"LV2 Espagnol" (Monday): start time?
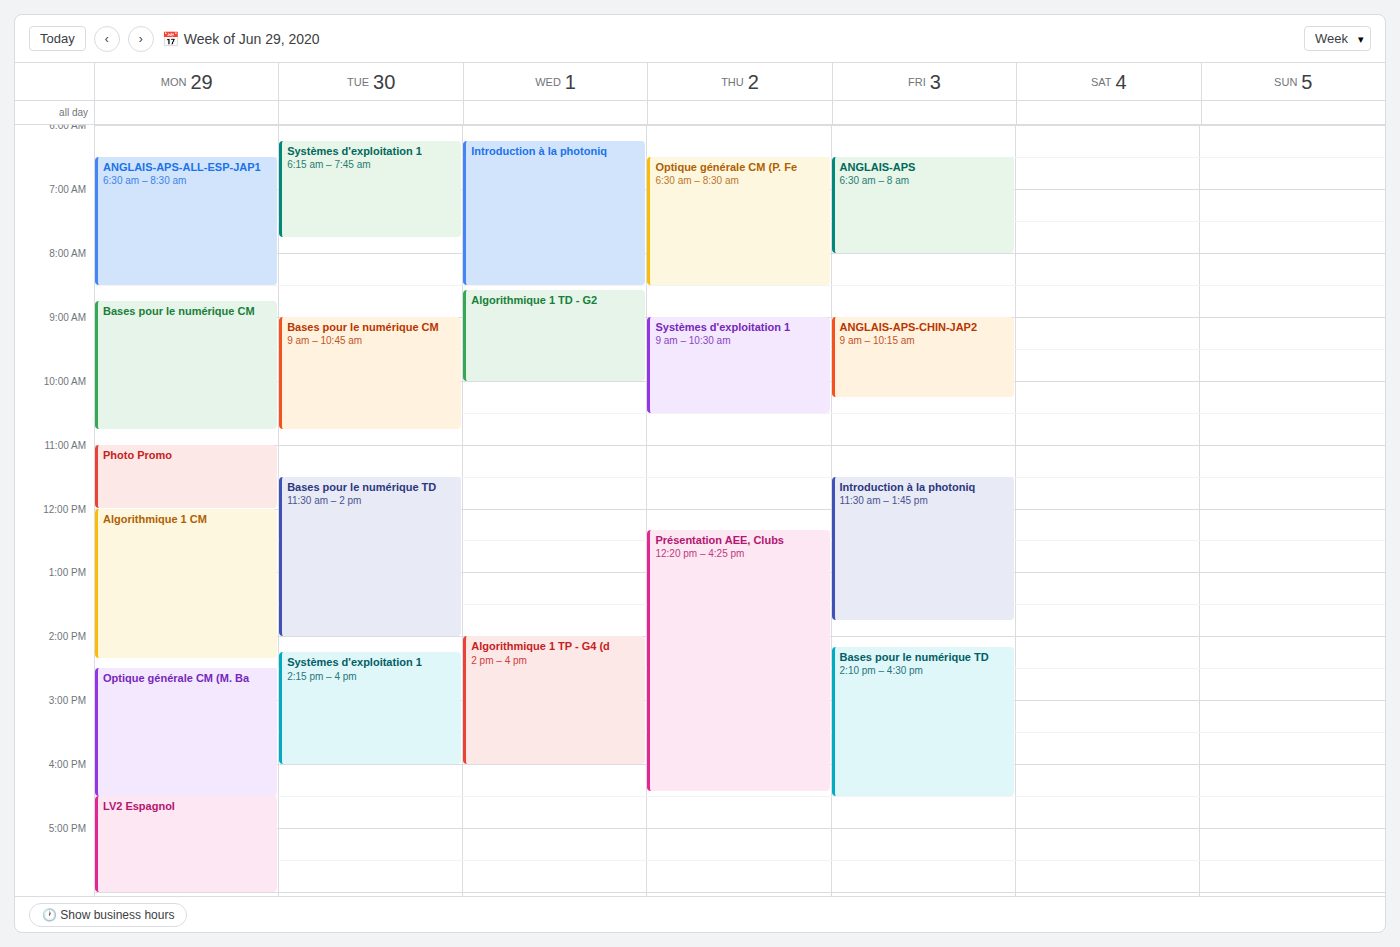
4:30 PM